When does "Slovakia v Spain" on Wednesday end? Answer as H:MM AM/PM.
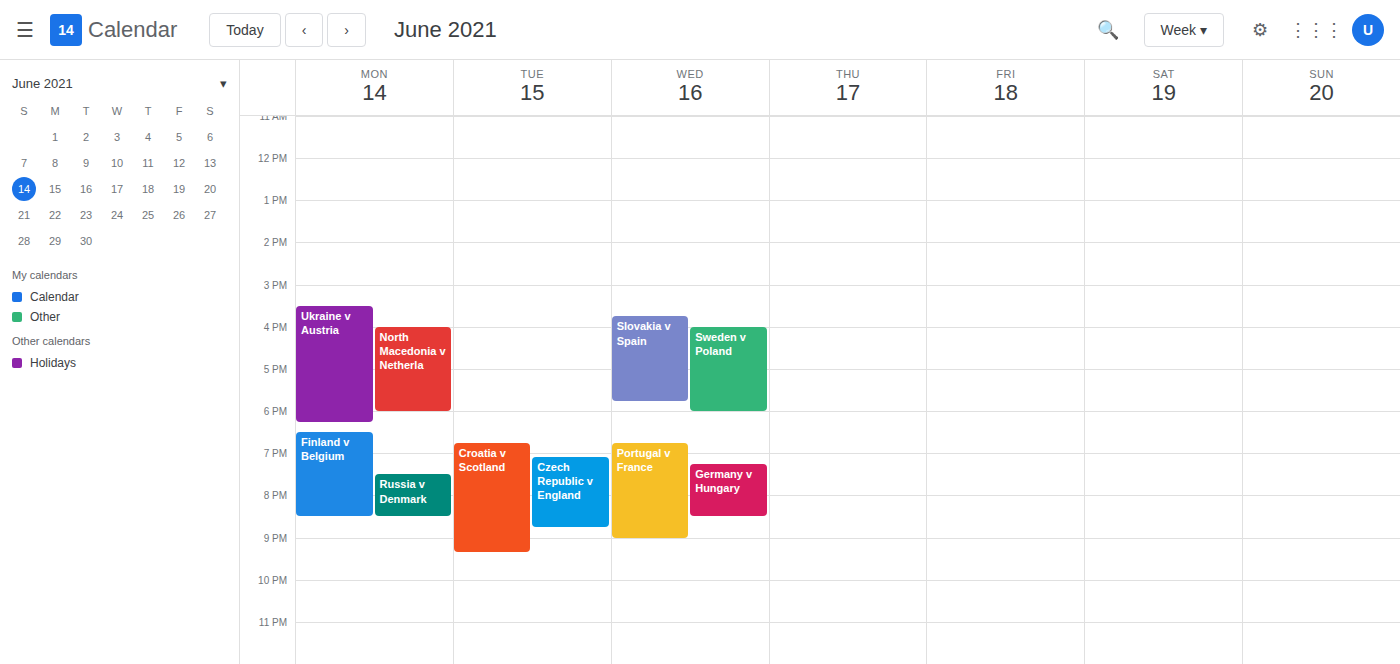
5:45 PM